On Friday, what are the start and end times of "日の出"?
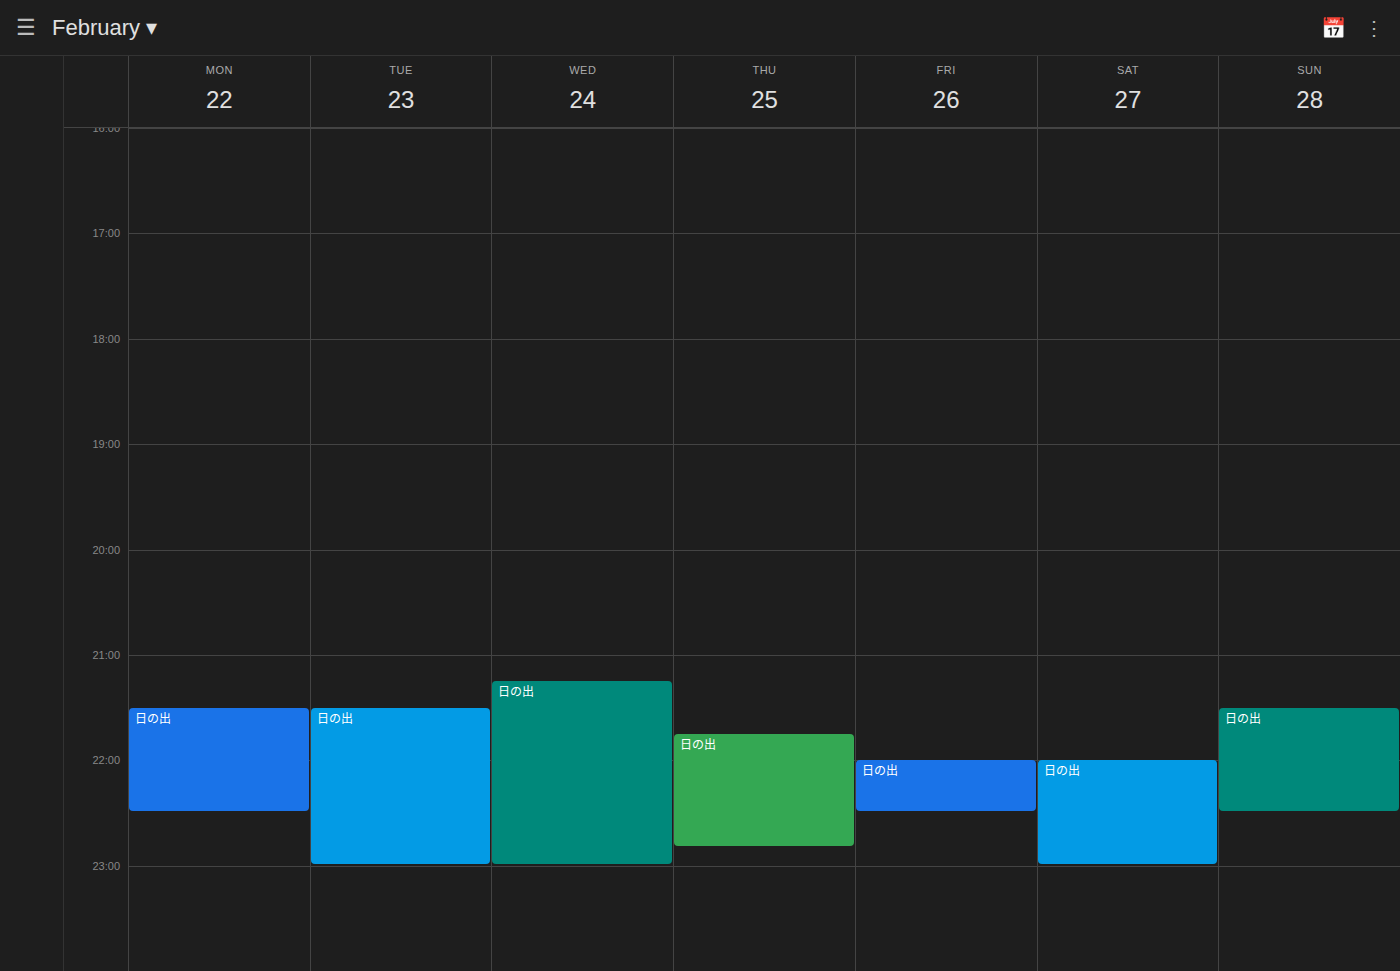
10:00 PM to 10:30 PM